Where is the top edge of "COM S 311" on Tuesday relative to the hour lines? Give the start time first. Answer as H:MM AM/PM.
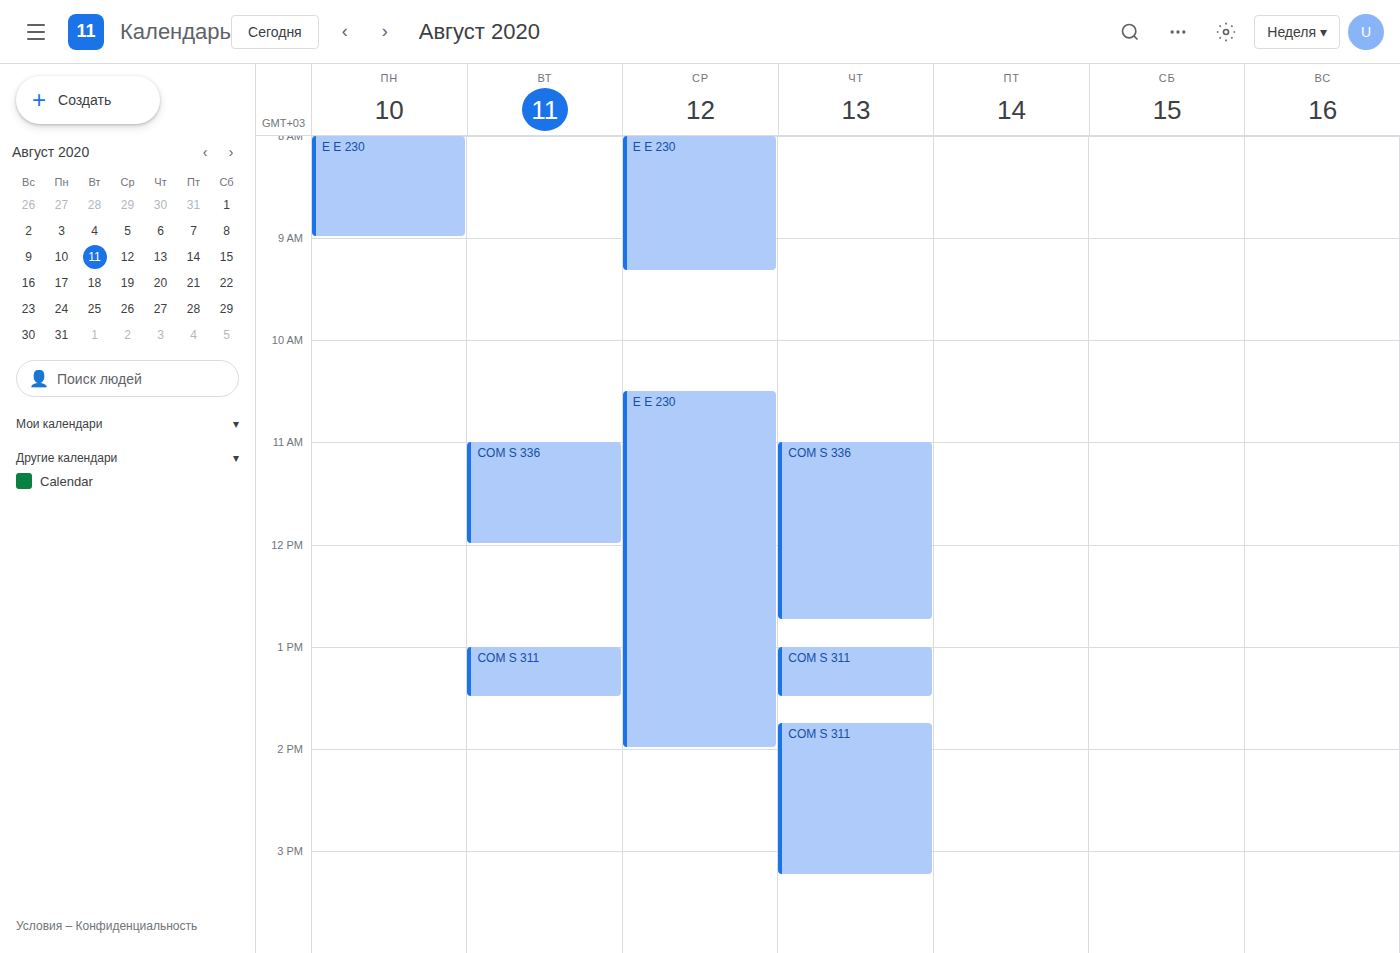
1:00 PM -- exactly on the 1 PM line.